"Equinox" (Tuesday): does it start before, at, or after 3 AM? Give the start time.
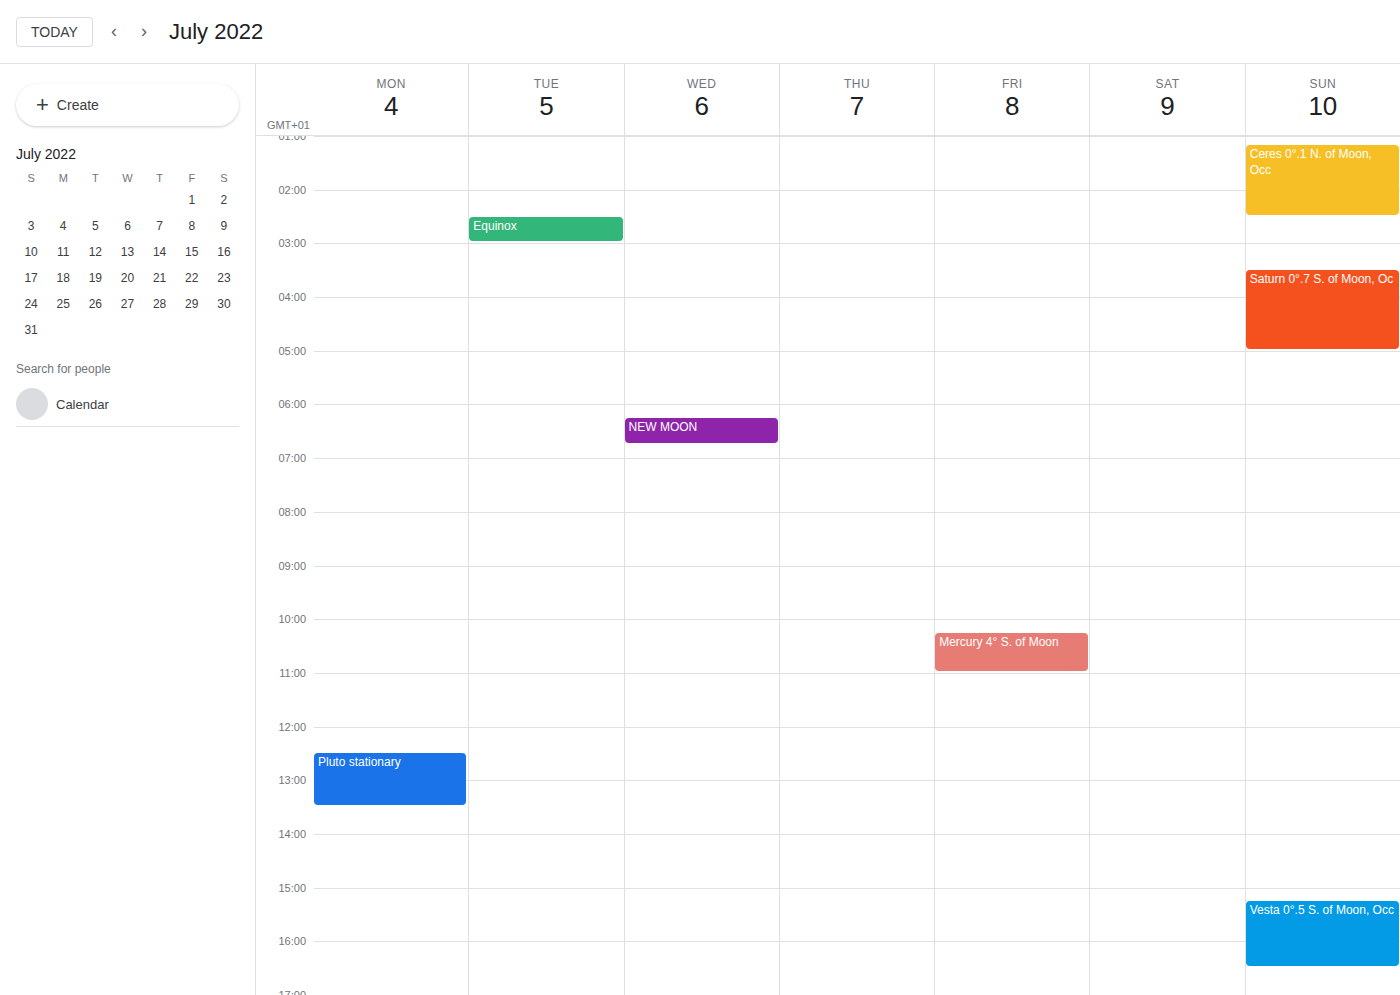
2:30 AM -- before 3 AM, 30 minutes above the 3 AM line.